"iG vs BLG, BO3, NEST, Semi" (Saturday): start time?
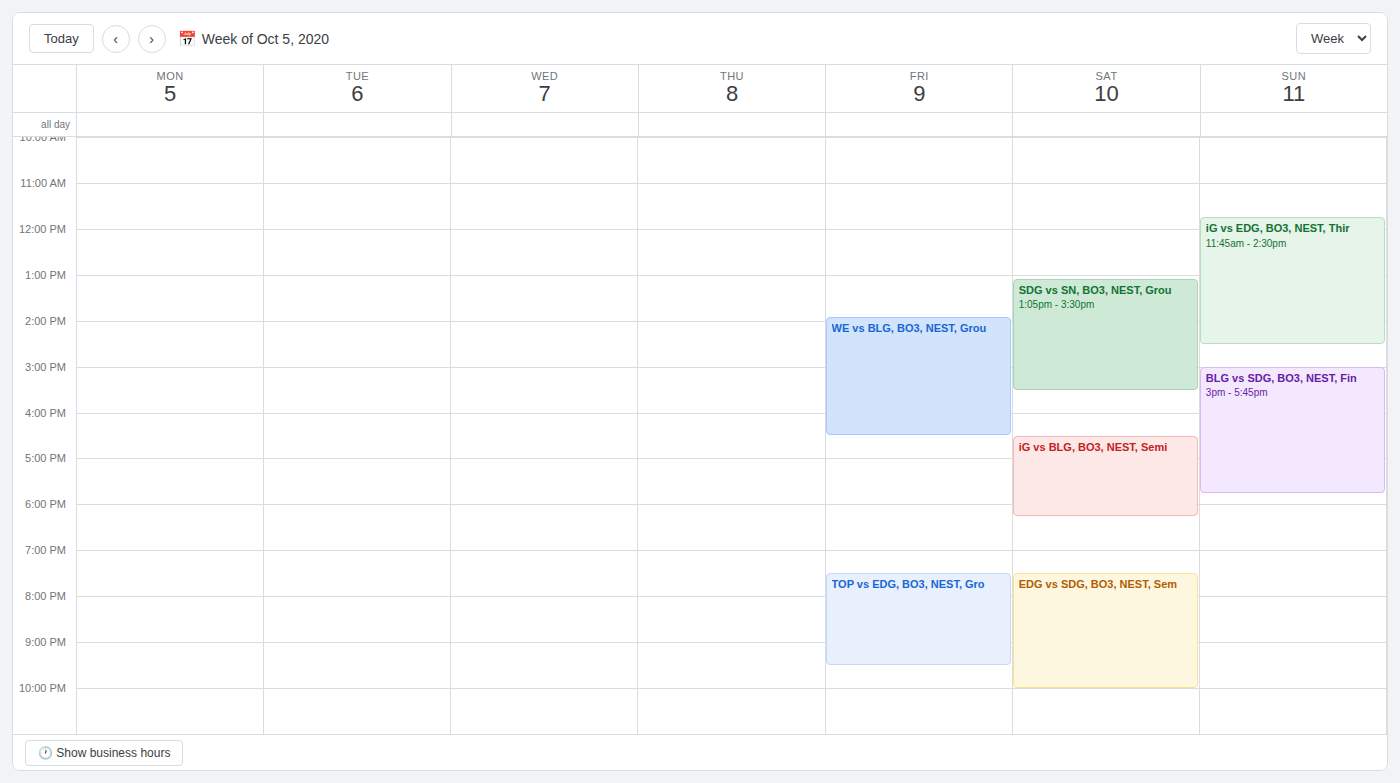
4:30 PM